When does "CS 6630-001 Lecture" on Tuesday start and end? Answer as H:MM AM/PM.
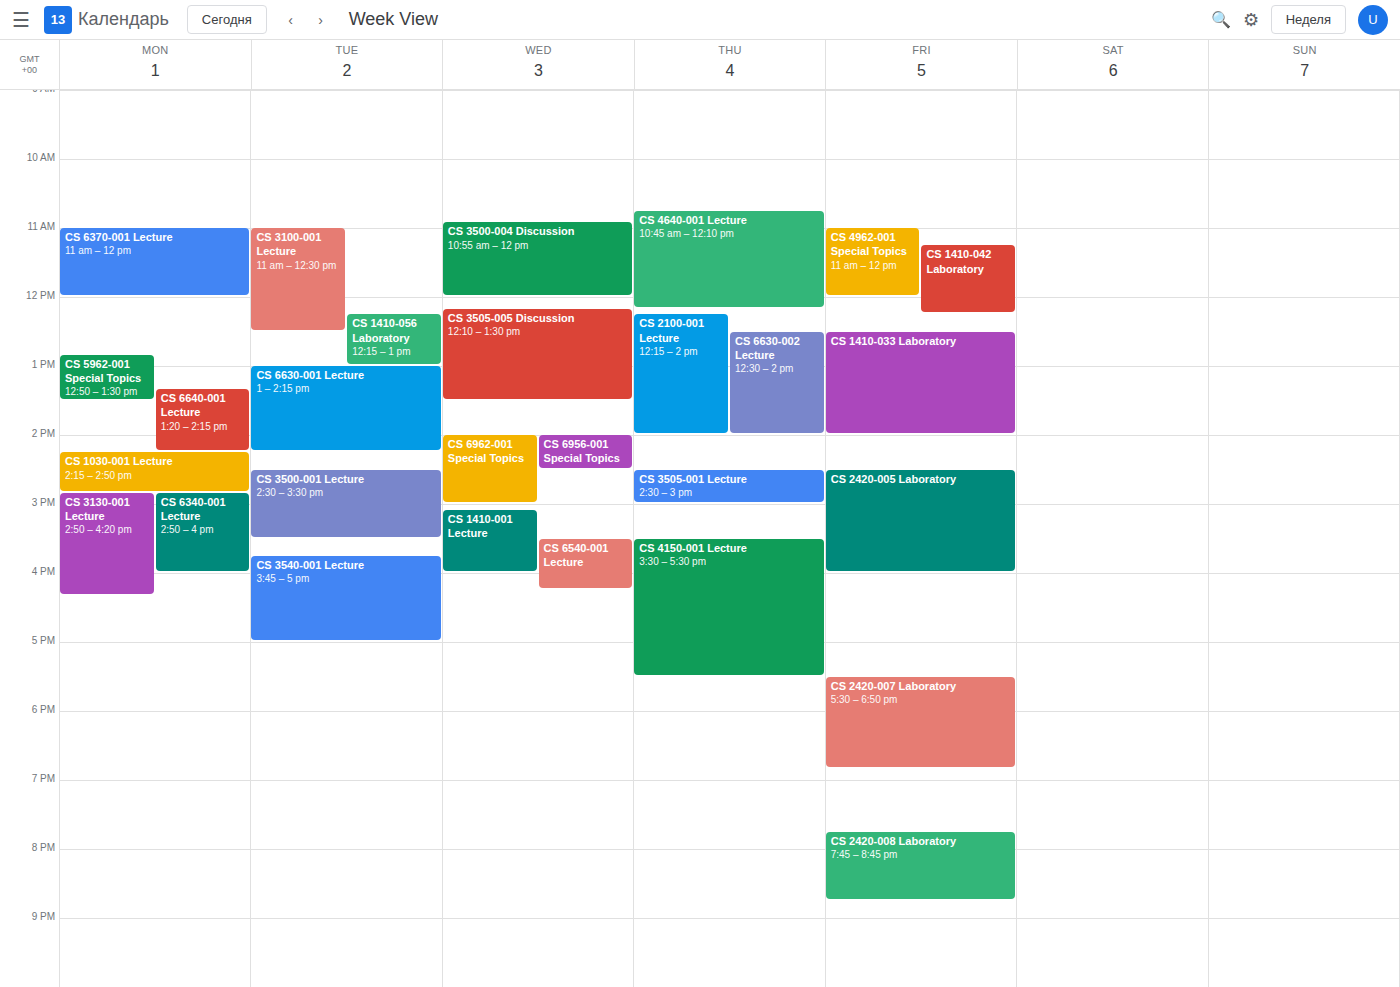
1:00 PM to 2:15 PM